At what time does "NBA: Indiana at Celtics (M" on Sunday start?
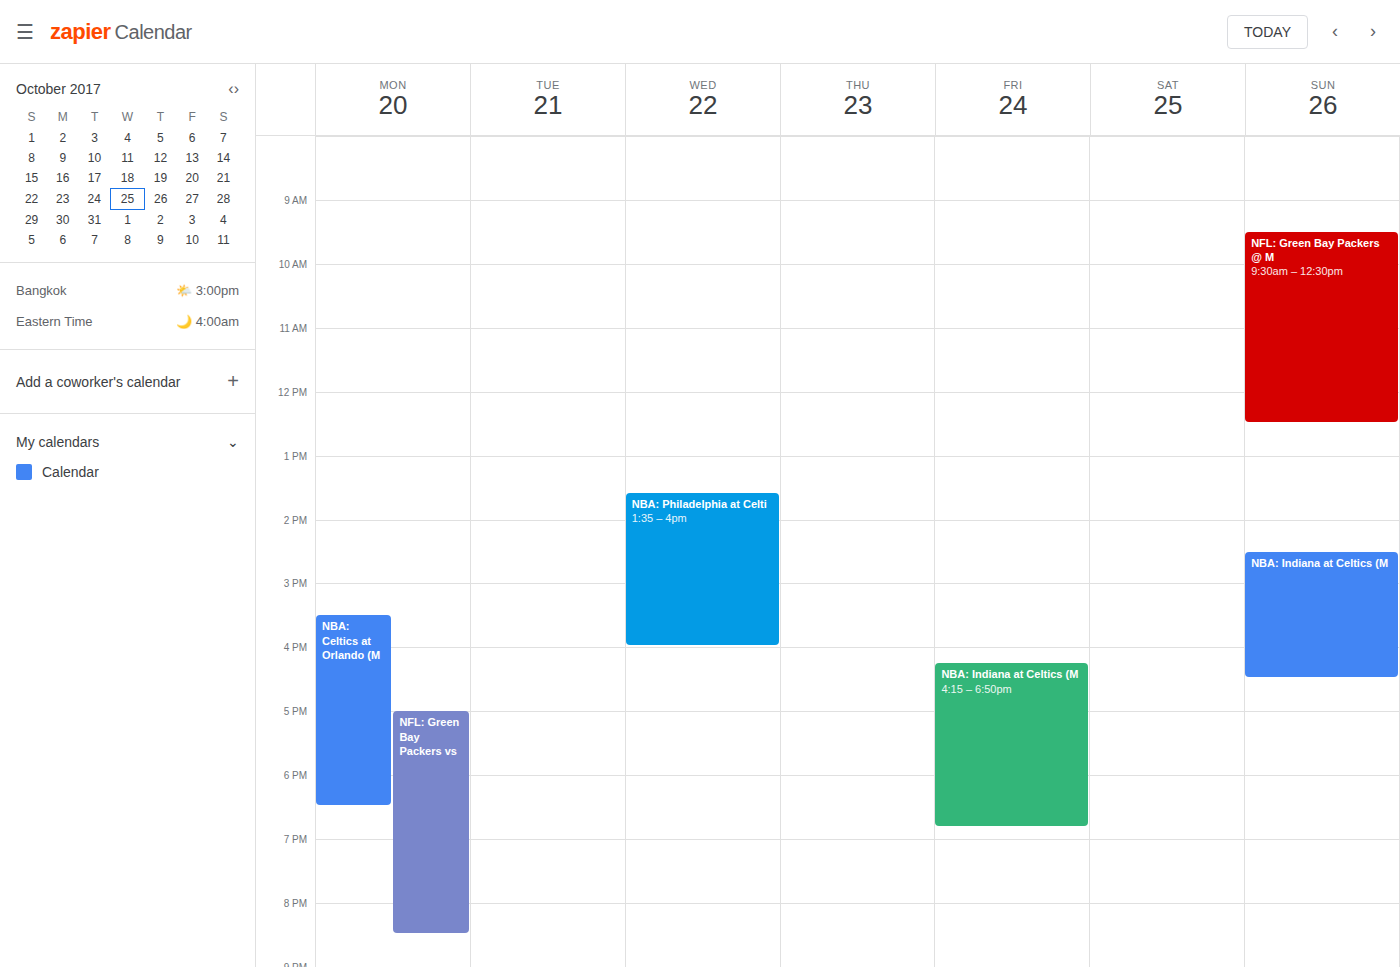
14:30